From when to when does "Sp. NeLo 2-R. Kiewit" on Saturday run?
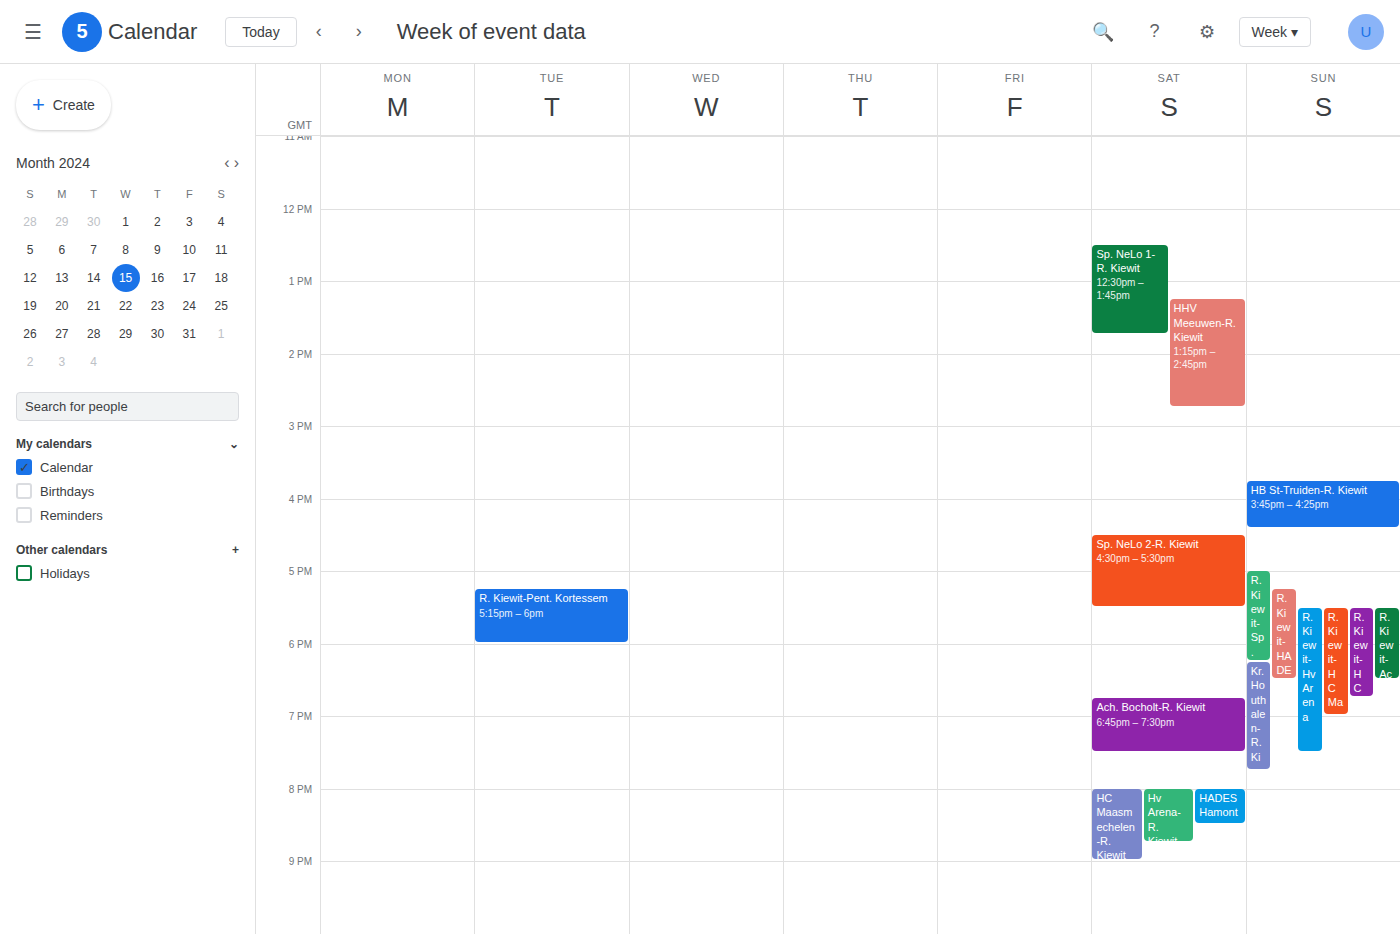
4:30 PM to 5:30 PM